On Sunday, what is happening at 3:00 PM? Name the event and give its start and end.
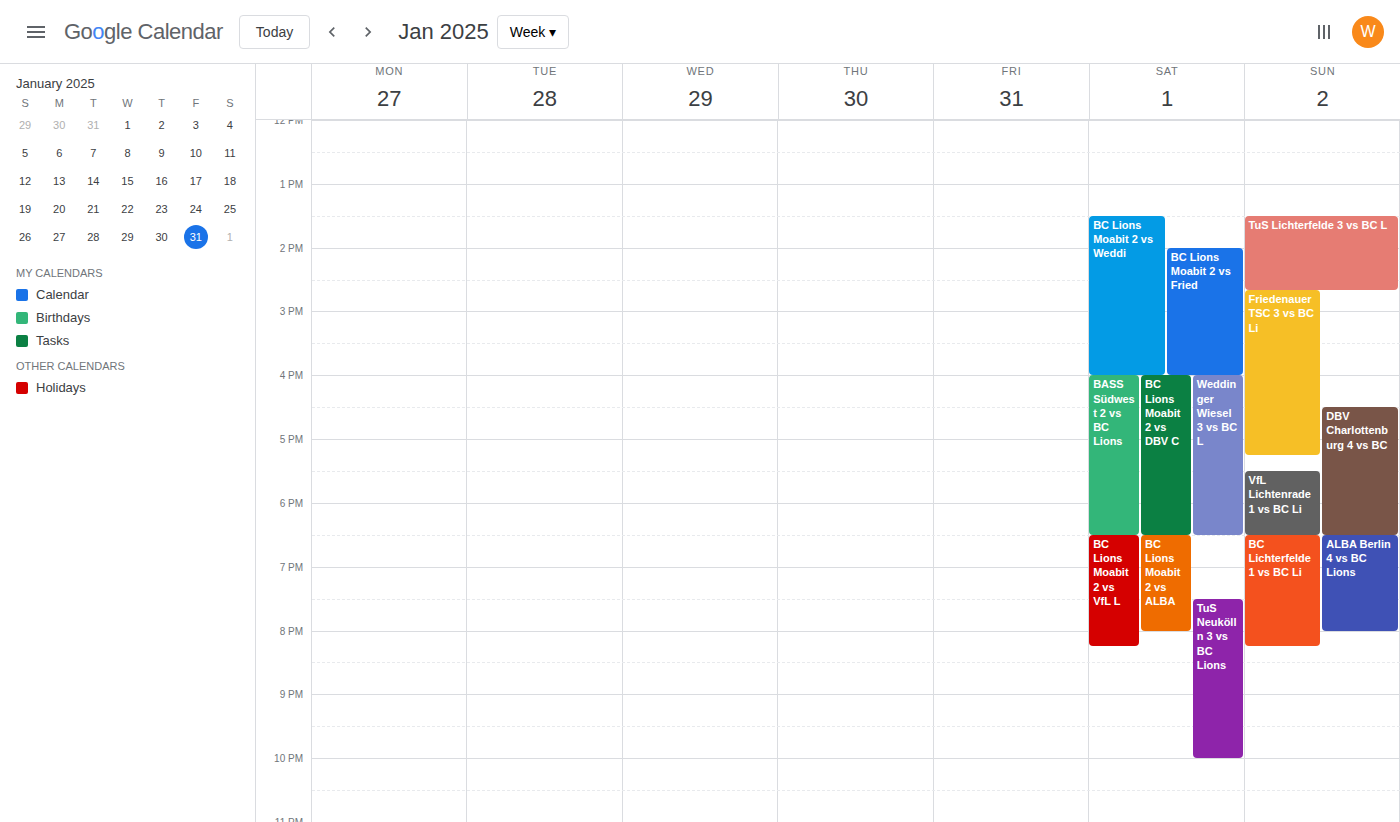
"Friedenauer TSC 3 vs BC Li", 2:40 PM to 5:15 PM